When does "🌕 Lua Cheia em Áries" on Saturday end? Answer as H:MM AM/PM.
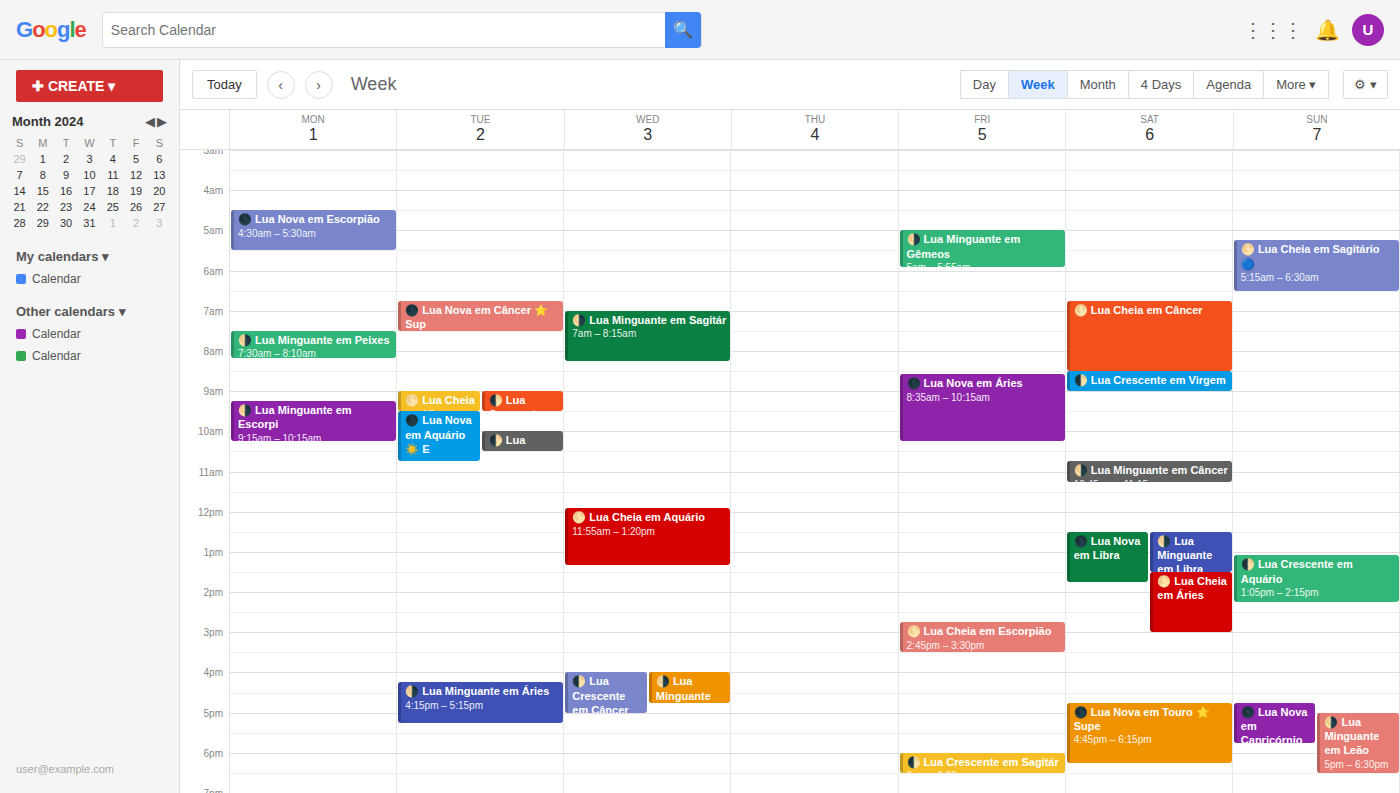
3:00 PM